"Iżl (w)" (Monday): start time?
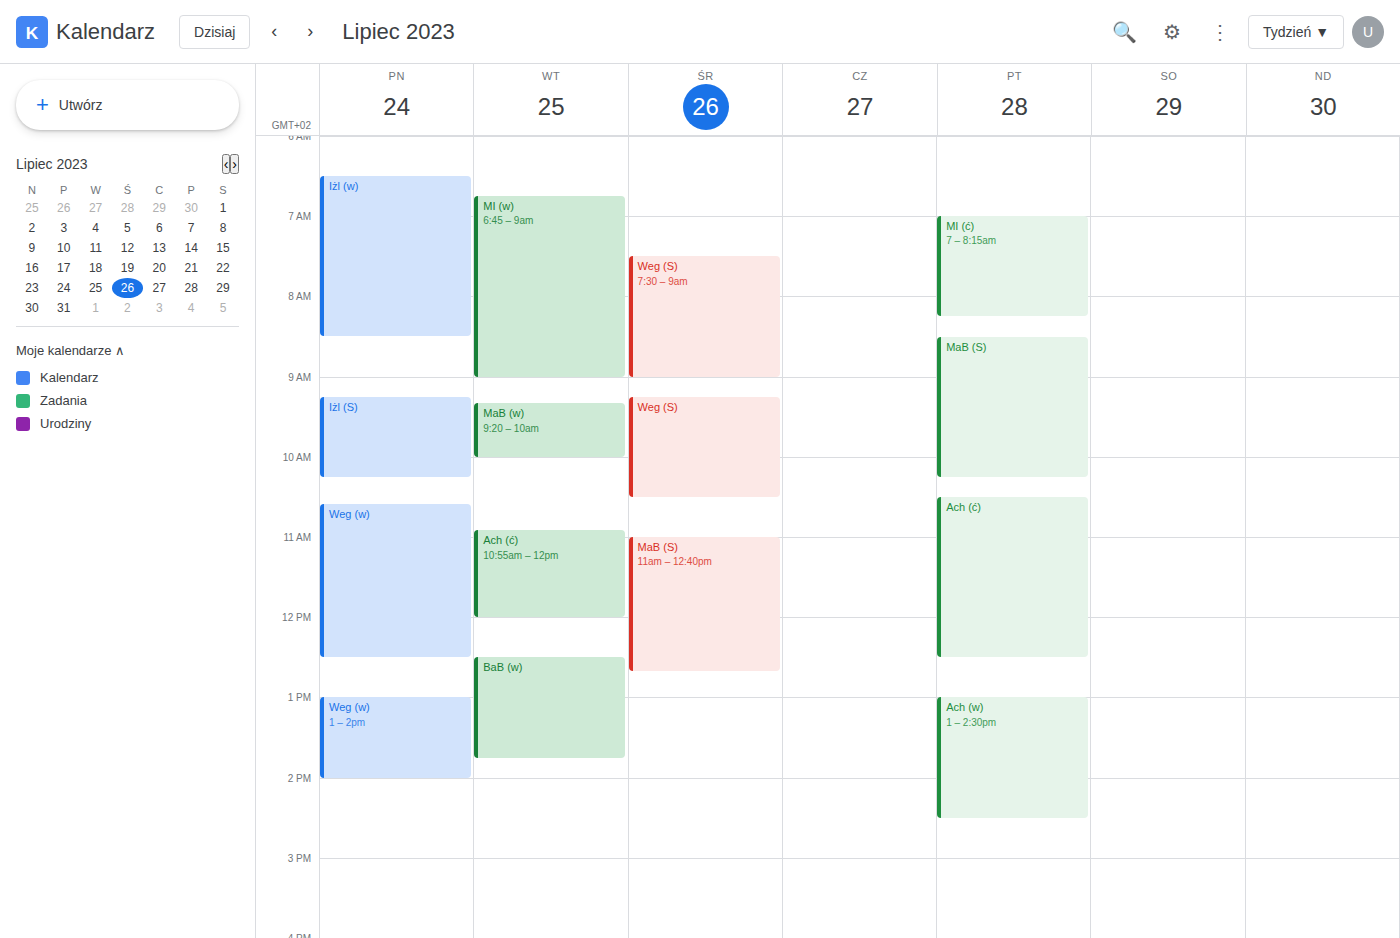
6:30 AM